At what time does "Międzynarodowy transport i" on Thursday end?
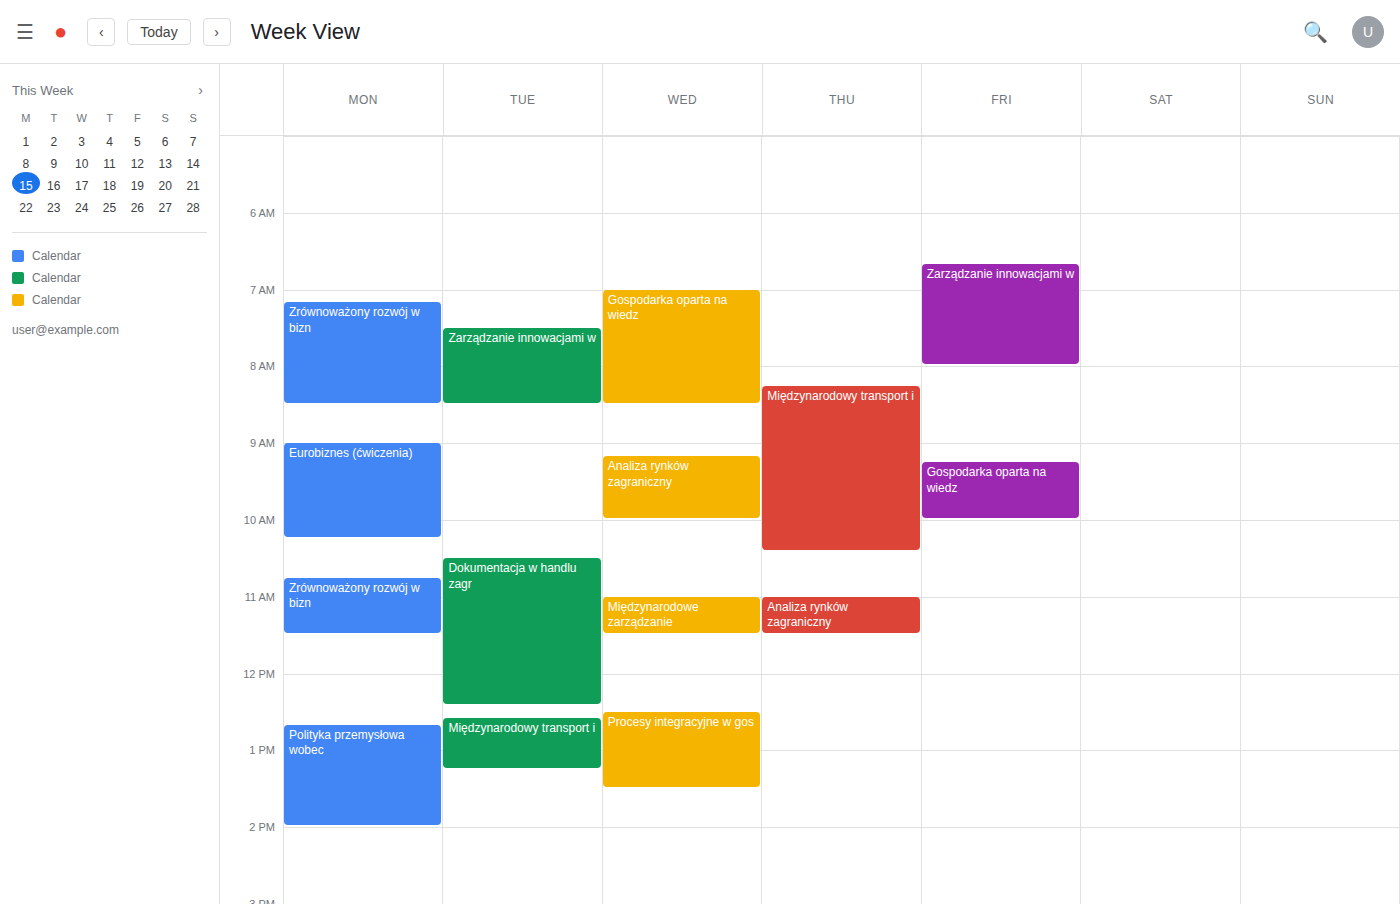
10:25 AM